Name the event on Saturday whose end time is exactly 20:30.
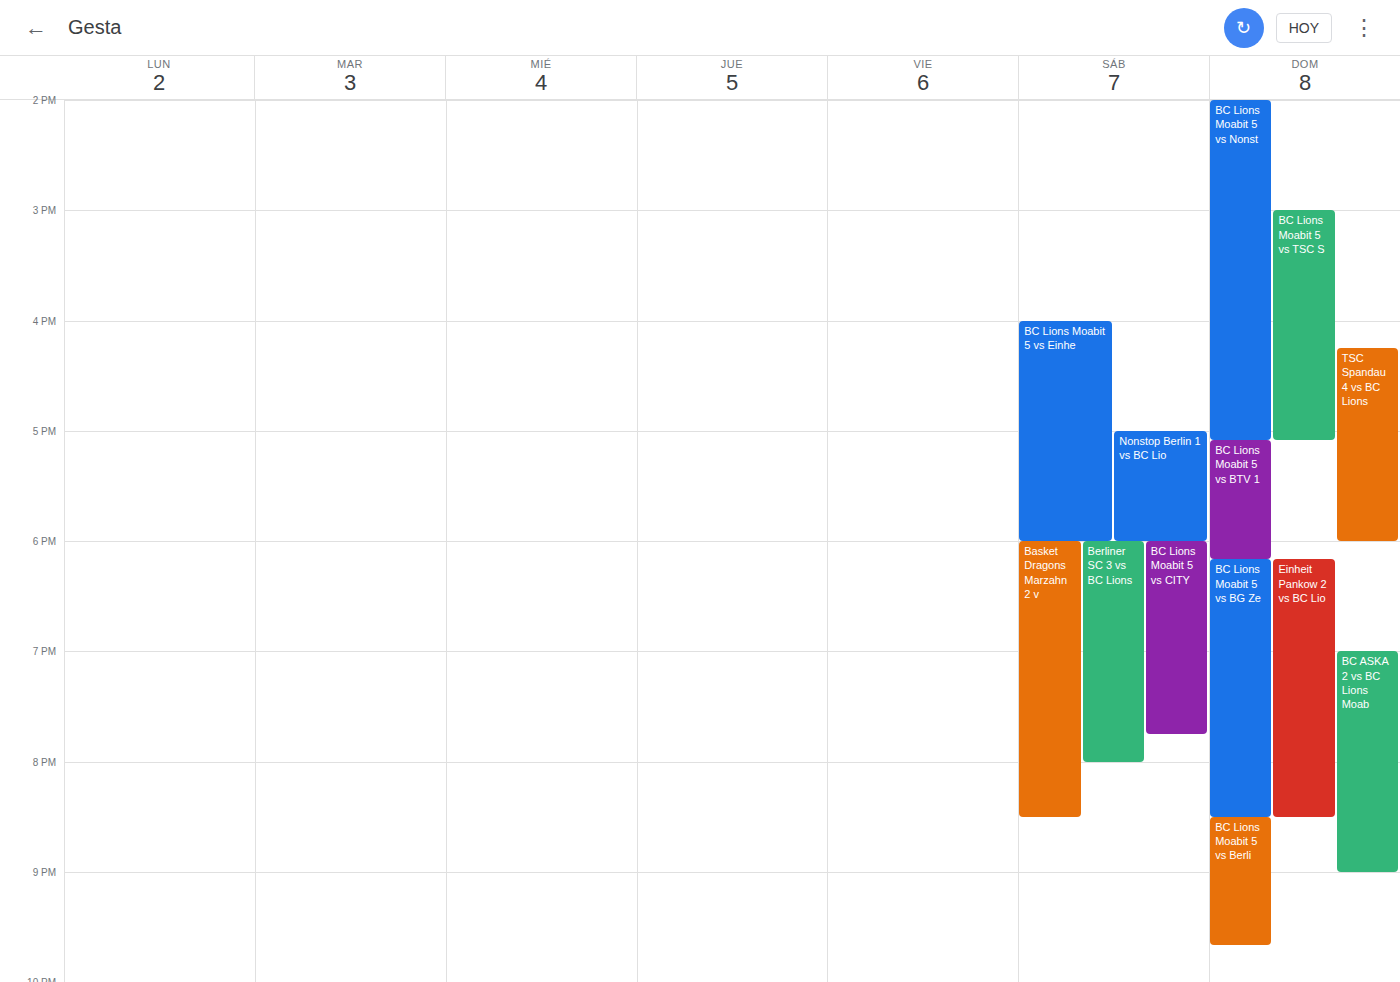
"Basket Dragons Marzahn 2 v"